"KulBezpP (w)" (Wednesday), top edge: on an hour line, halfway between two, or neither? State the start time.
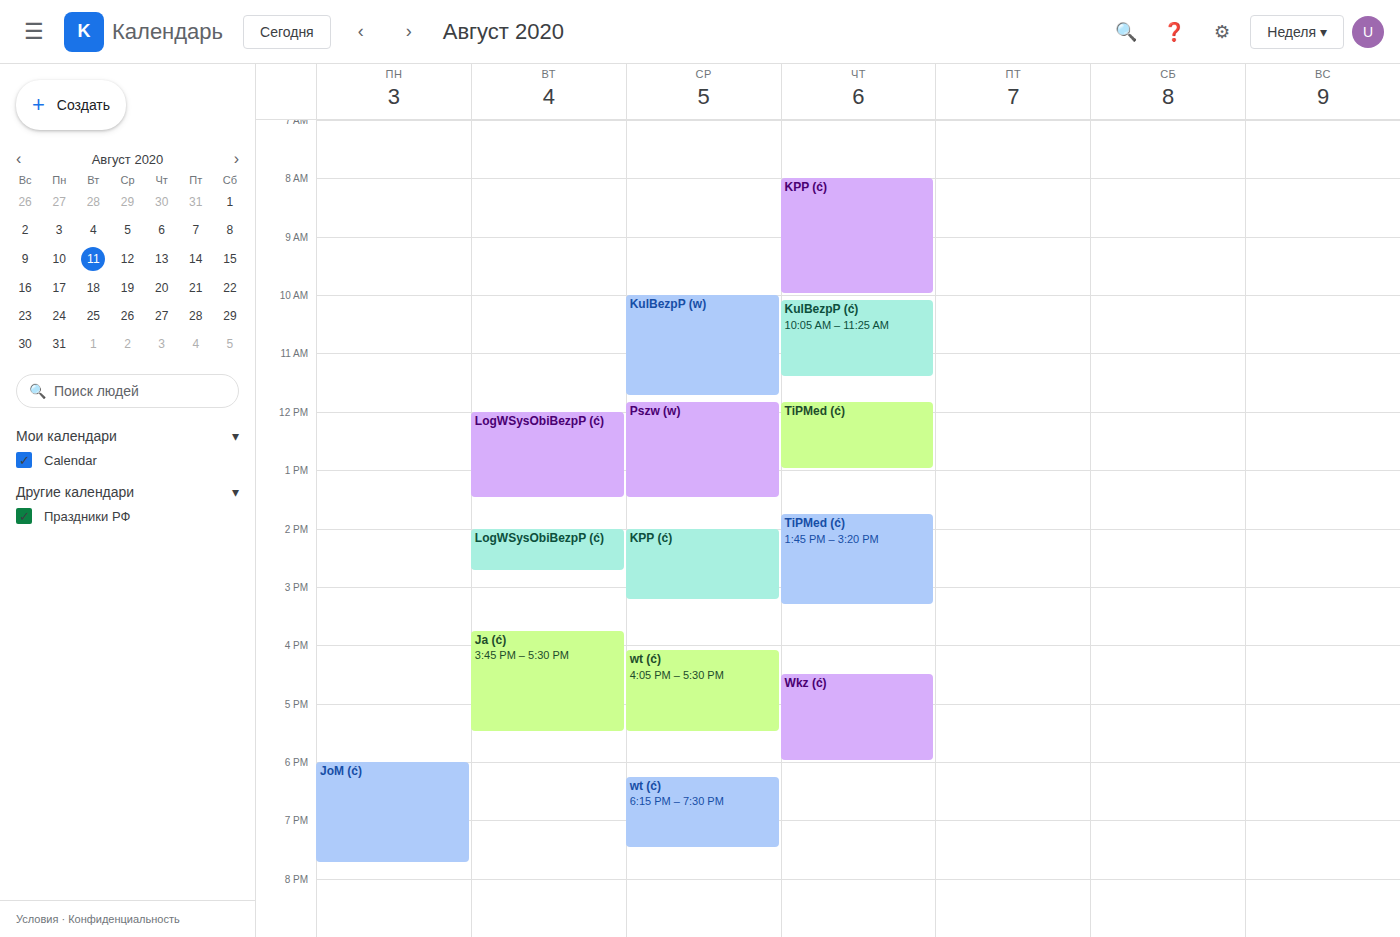
10:00 -- exactly on the 10:00 line.